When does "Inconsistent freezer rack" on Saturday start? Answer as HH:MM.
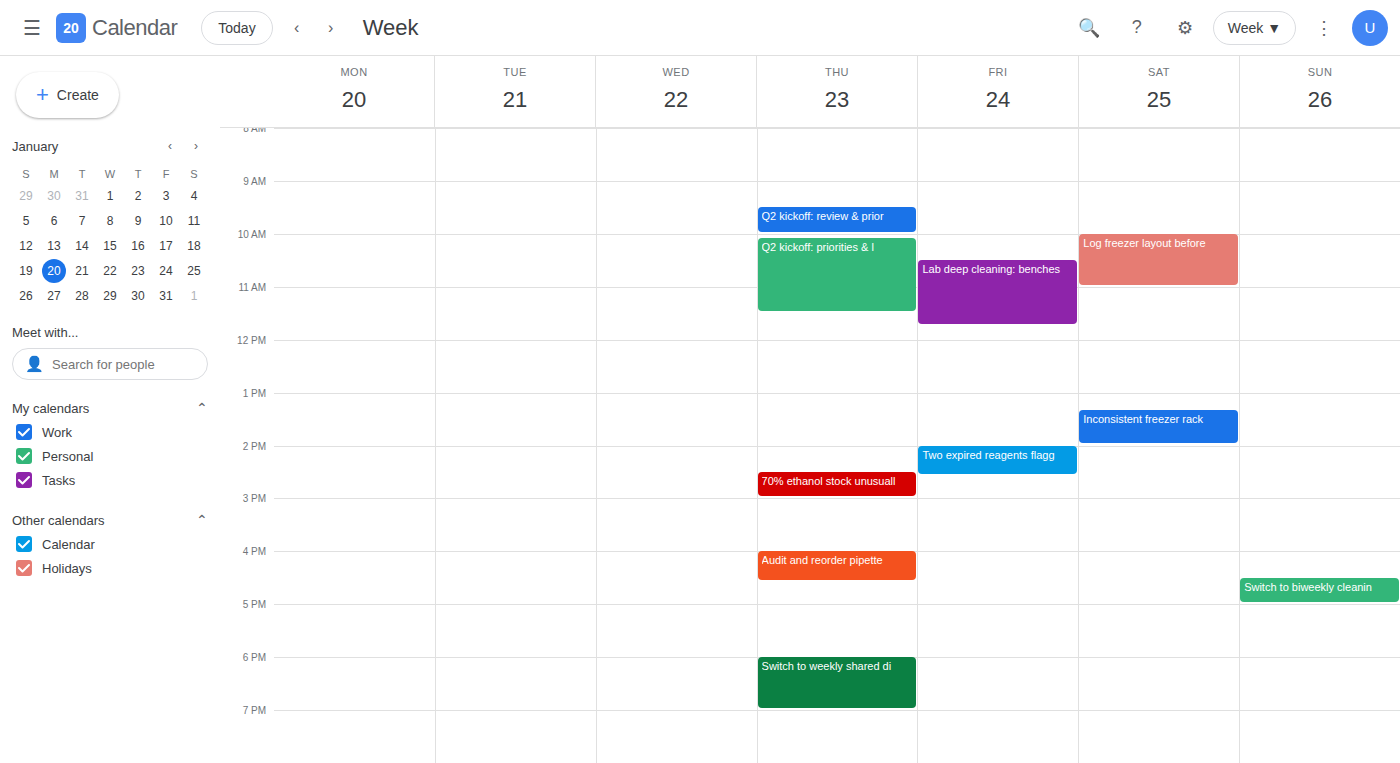
13:20